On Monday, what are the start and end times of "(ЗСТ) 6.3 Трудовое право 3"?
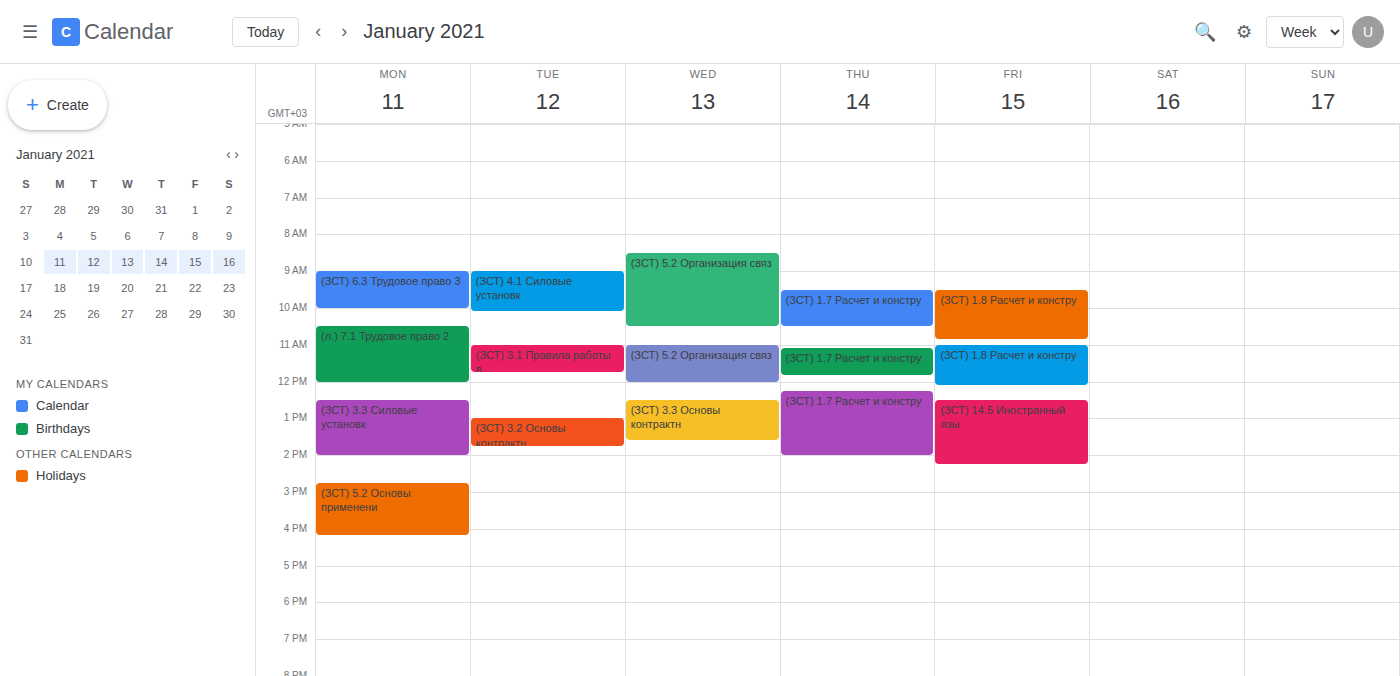
9:00 AM to 10:00 AM